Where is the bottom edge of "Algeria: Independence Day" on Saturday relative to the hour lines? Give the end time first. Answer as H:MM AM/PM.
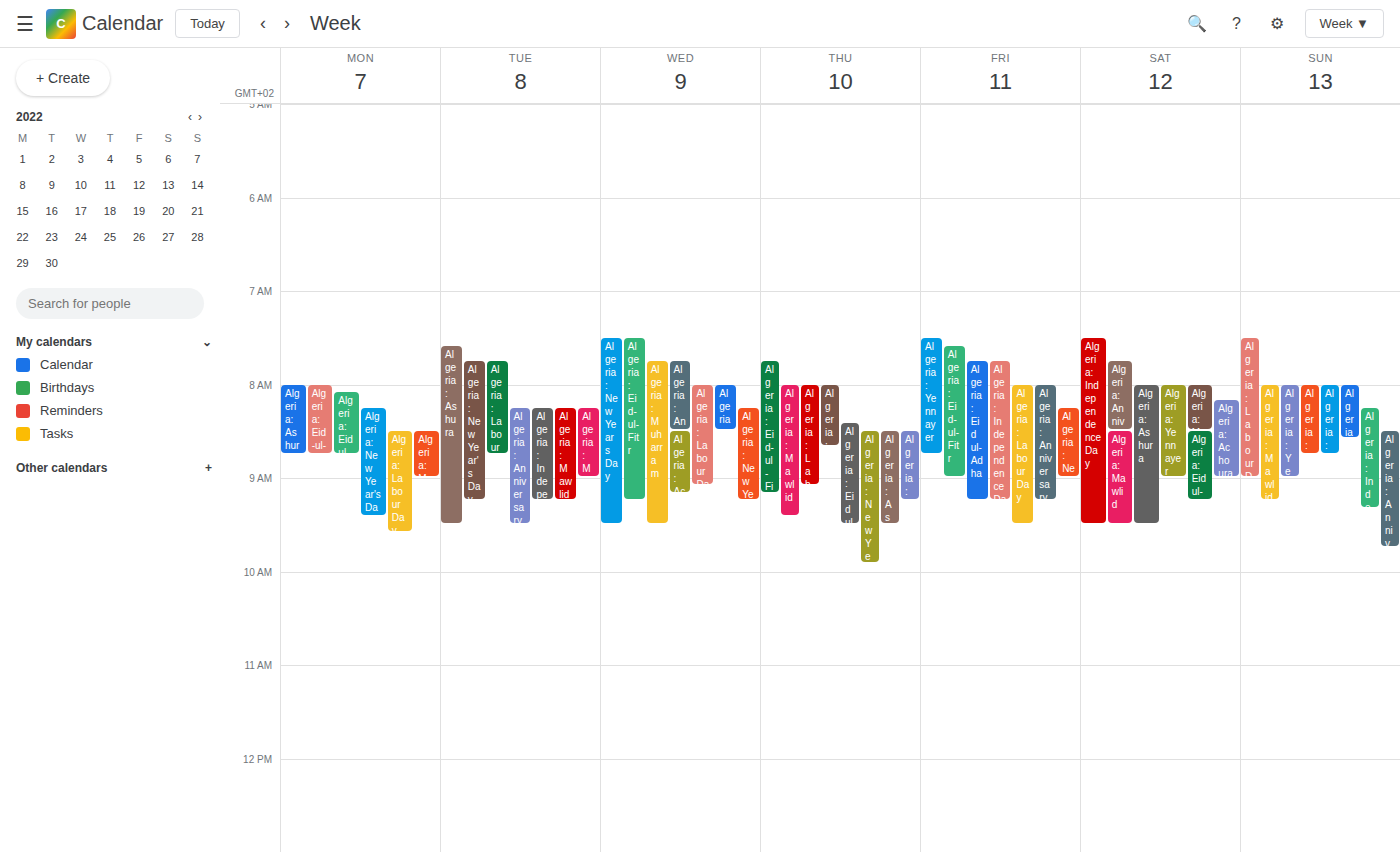
9:30 AM -- halfway between the 9 AM and 10 AM lines.